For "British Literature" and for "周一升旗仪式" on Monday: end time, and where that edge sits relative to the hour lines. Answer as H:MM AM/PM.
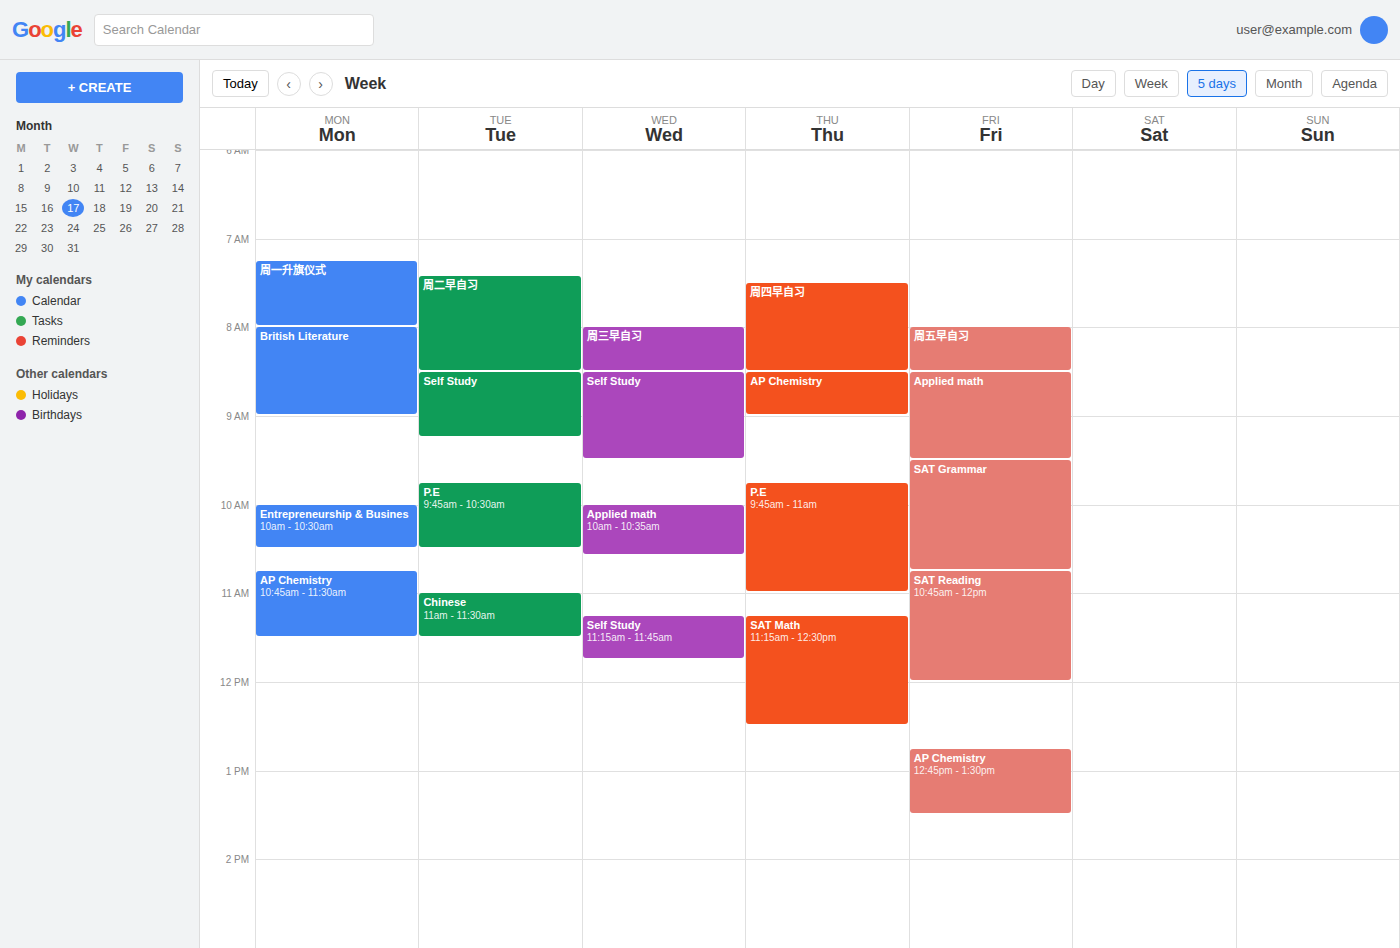
"British Literature": 9:00 AM, exactly on the 9 AM line. "周一升旗仪式": 8:00 AM, exactly on the 8 AM line.